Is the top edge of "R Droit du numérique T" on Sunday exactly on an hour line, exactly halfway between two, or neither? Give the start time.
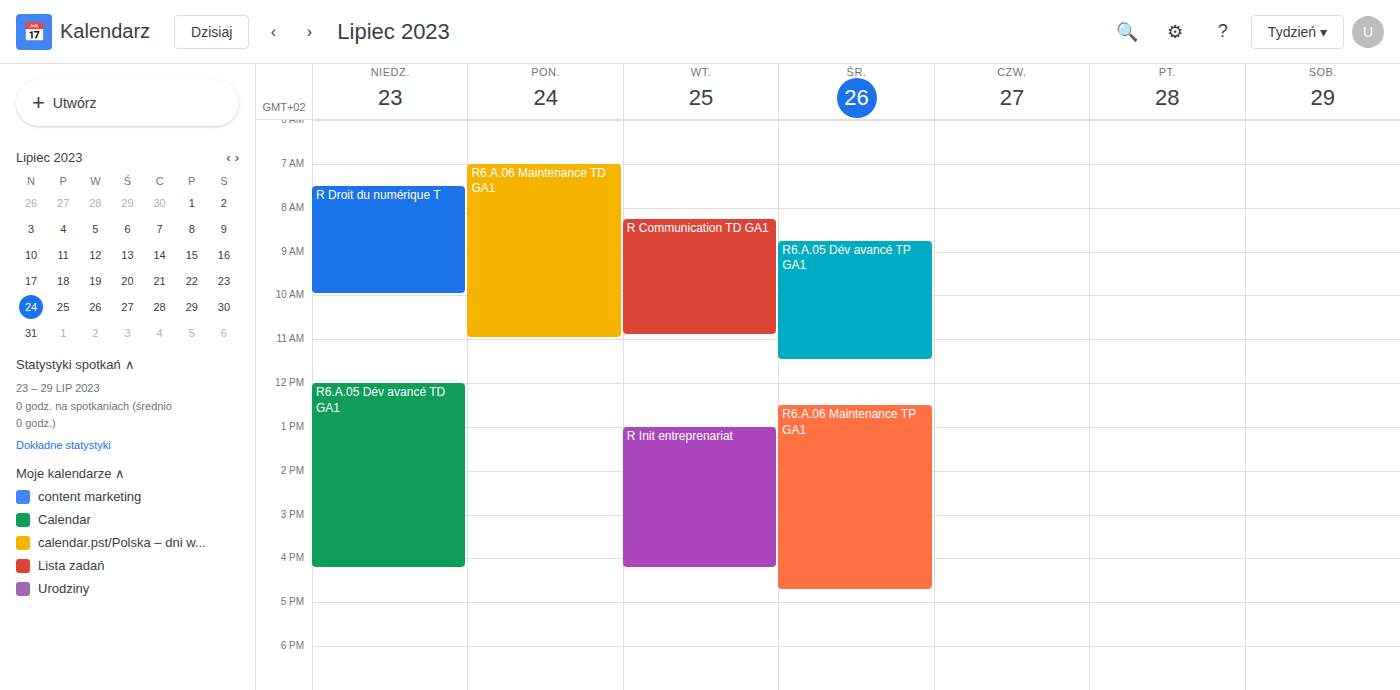
7:30 AM -- halfway between the 7 AM and 8 AM lines.